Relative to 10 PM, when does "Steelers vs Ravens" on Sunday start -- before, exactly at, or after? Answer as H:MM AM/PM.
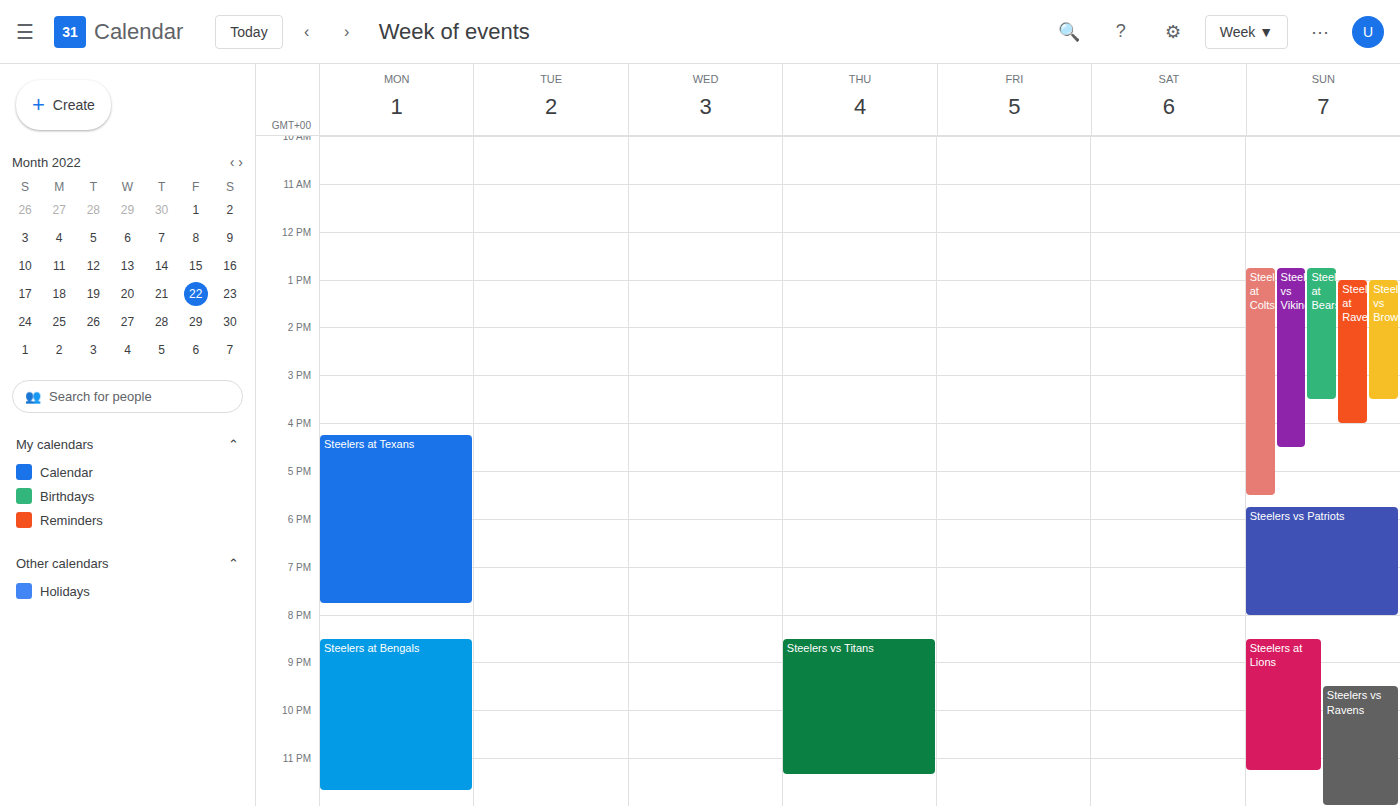
9:30 PM -- before 10 PM, 30 minutes above the 10 PM line.